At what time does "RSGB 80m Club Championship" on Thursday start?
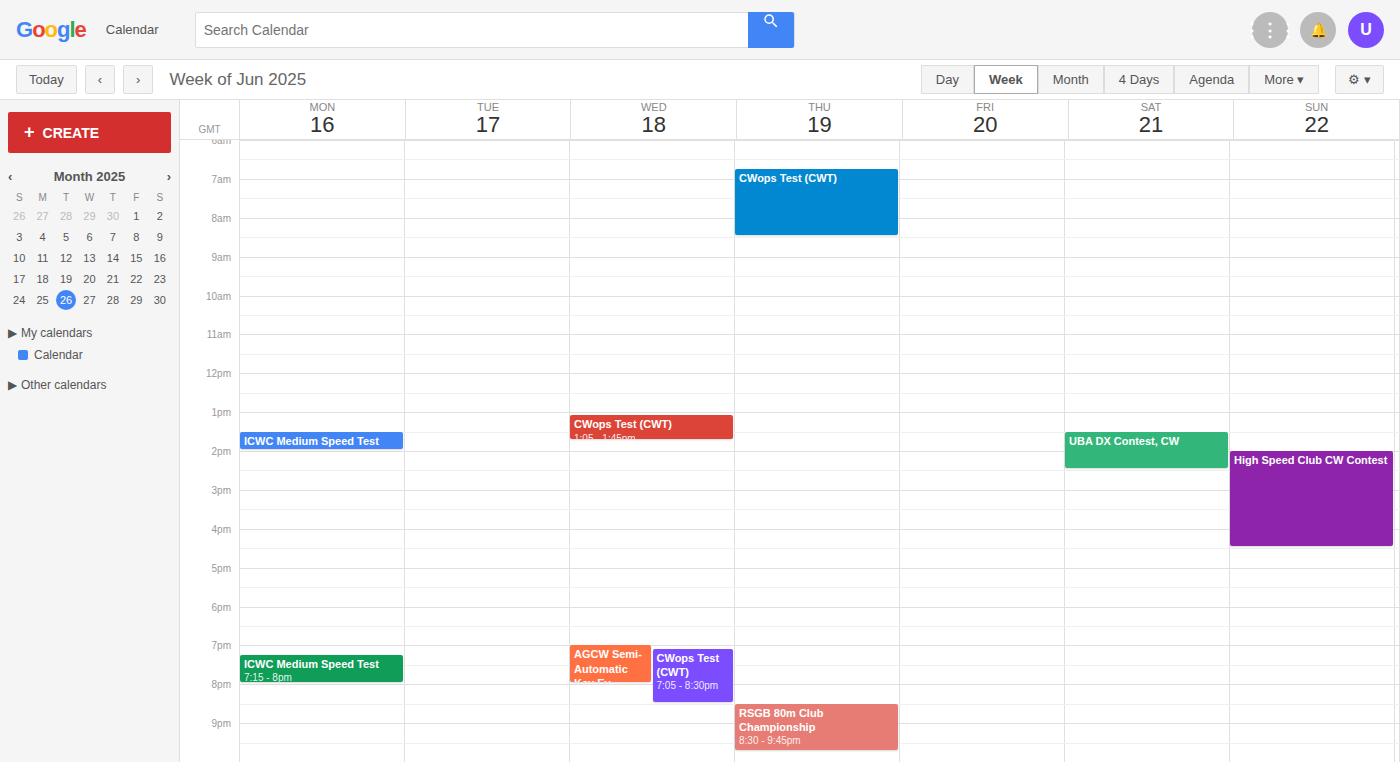
8:30 PM